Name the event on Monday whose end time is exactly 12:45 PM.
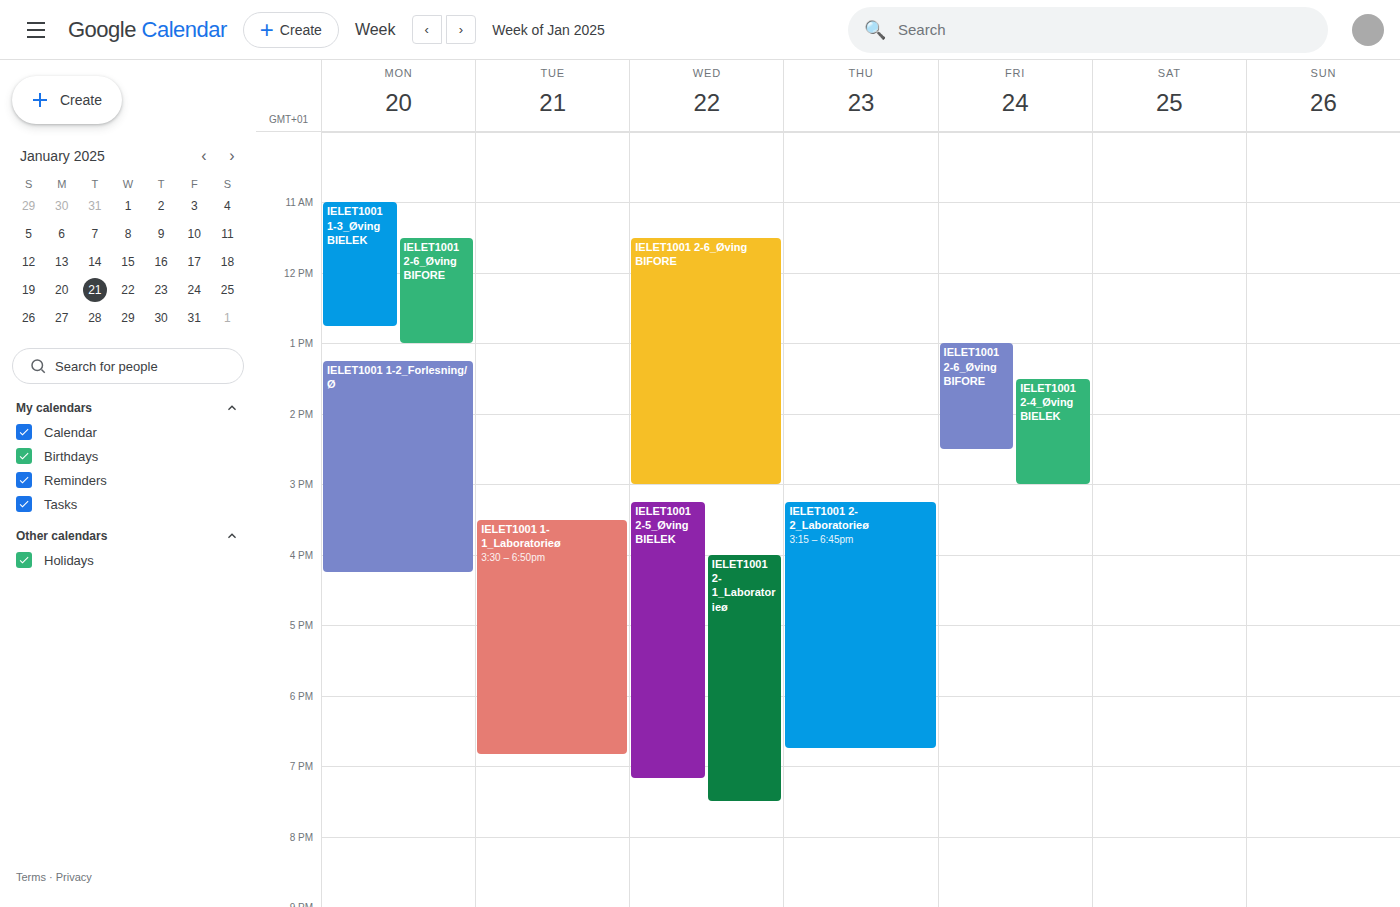
"IELET1001 1-3_Øving BIELEK"